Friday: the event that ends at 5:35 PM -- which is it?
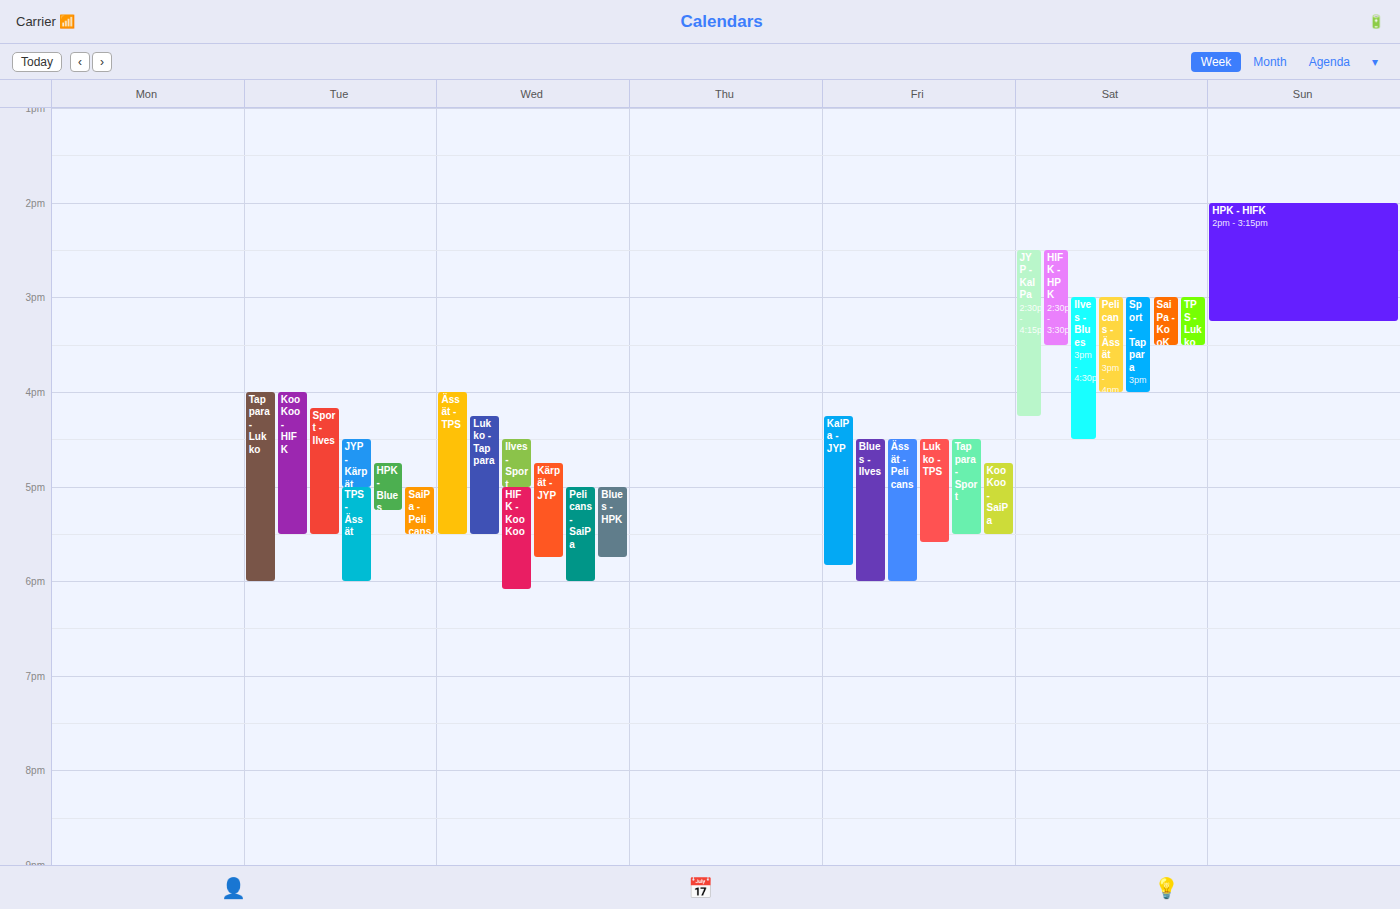
"Lukko - TPS"